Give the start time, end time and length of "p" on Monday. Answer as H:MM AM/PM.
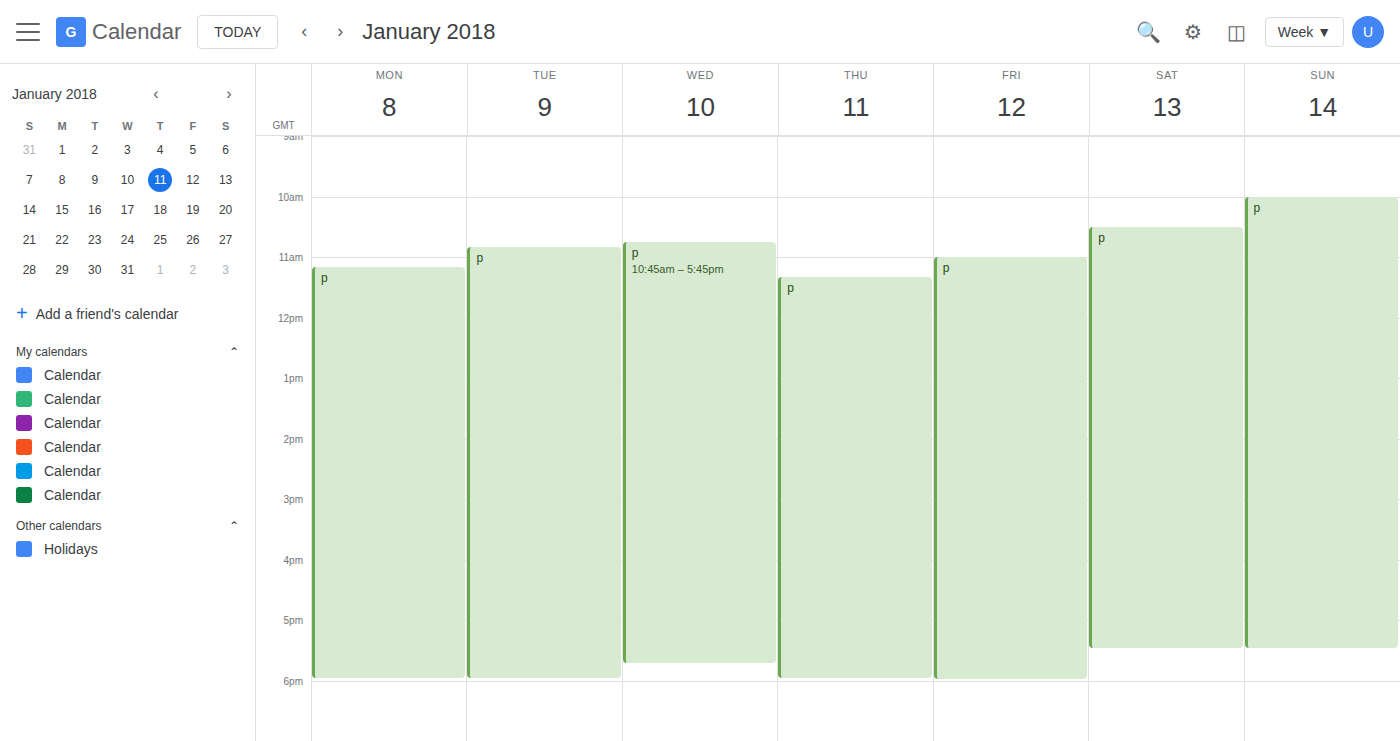
11:10 AM to 6:00 PM, 6 hours 50 minutes